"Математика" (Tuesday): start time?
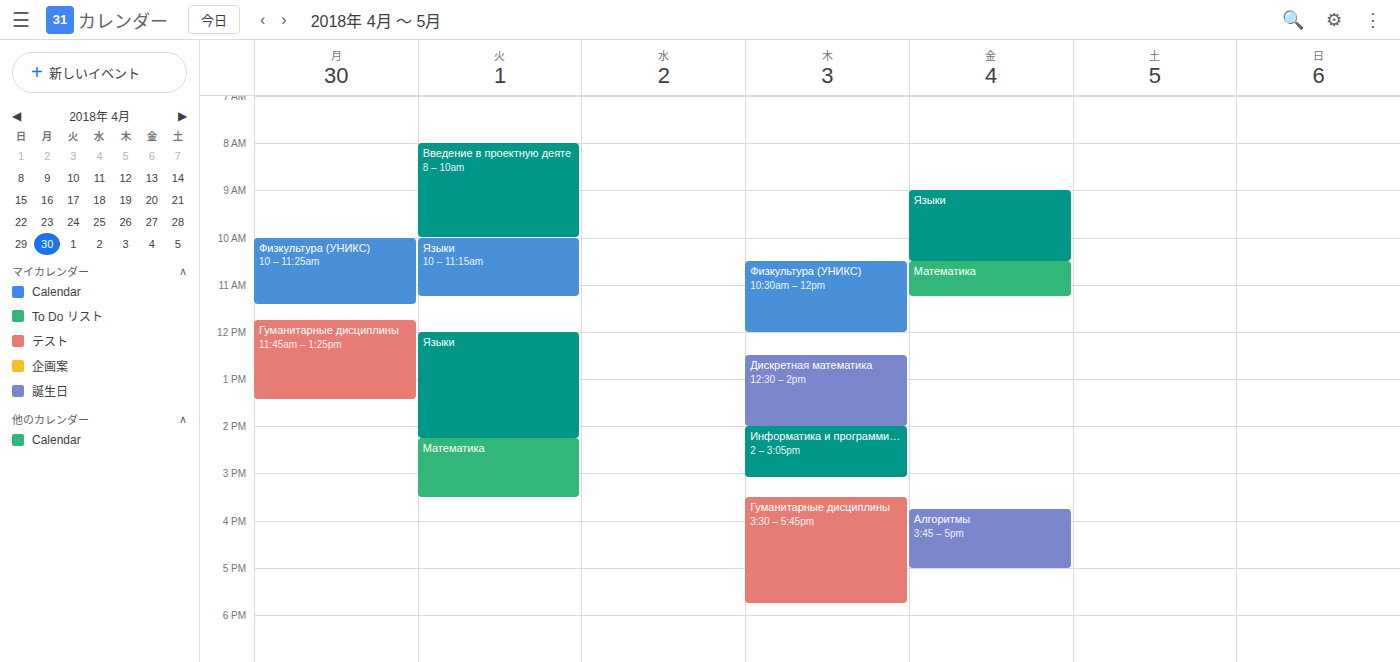
14:15